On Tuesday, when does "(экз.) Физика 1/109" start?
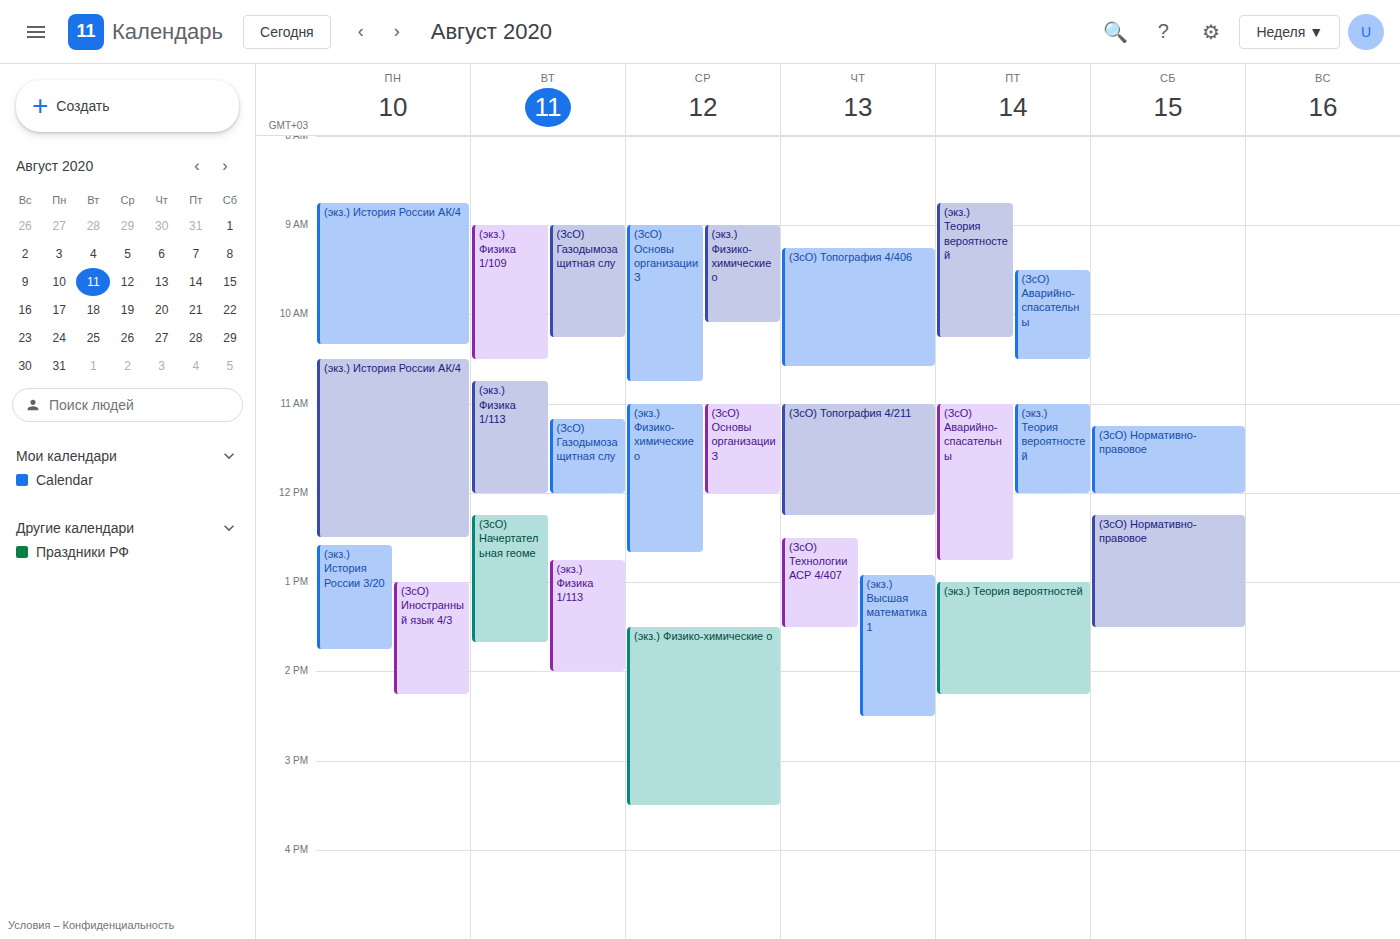
9:00 AM